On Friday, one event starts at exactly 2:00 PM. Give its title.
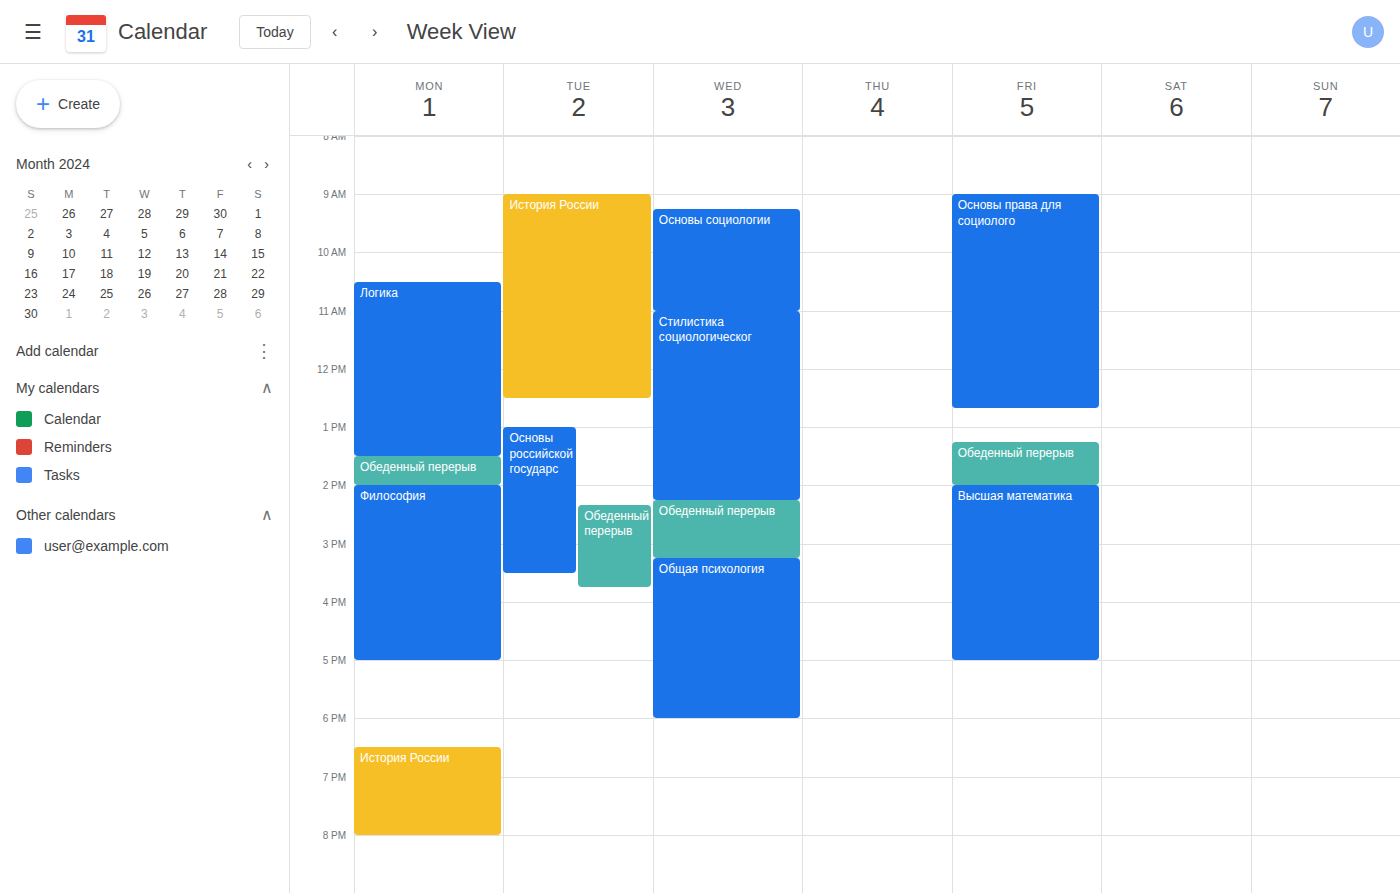
"Высшая математика"